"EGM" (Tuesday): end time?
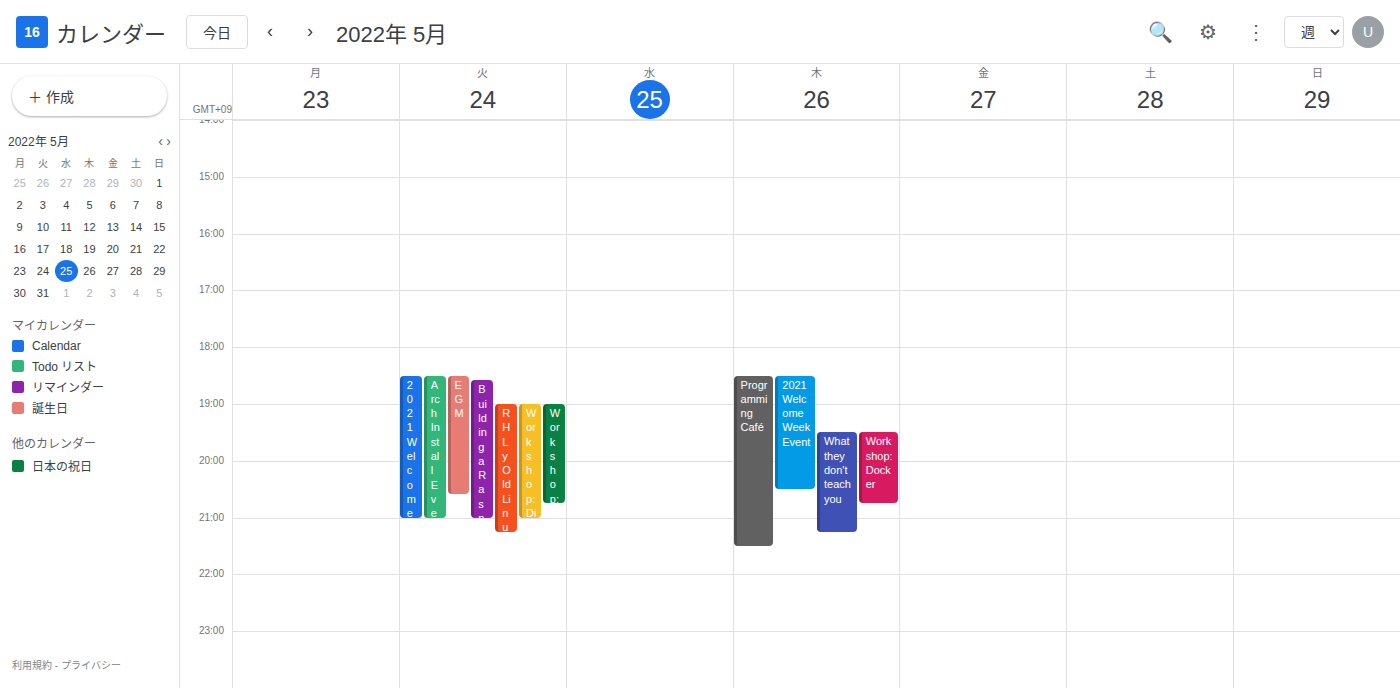
8:35 PM